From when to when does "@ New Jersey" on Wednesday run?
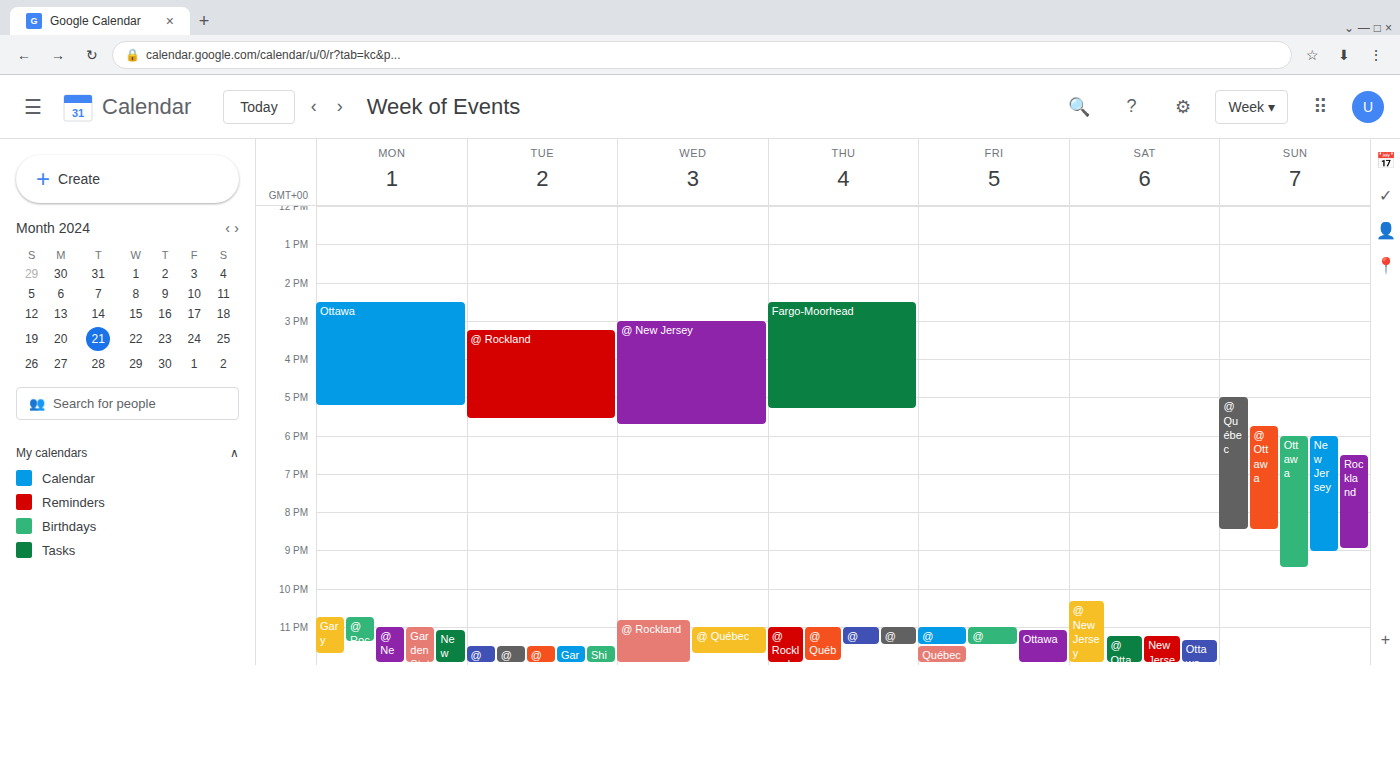
3:00 PM to 5:45 PM